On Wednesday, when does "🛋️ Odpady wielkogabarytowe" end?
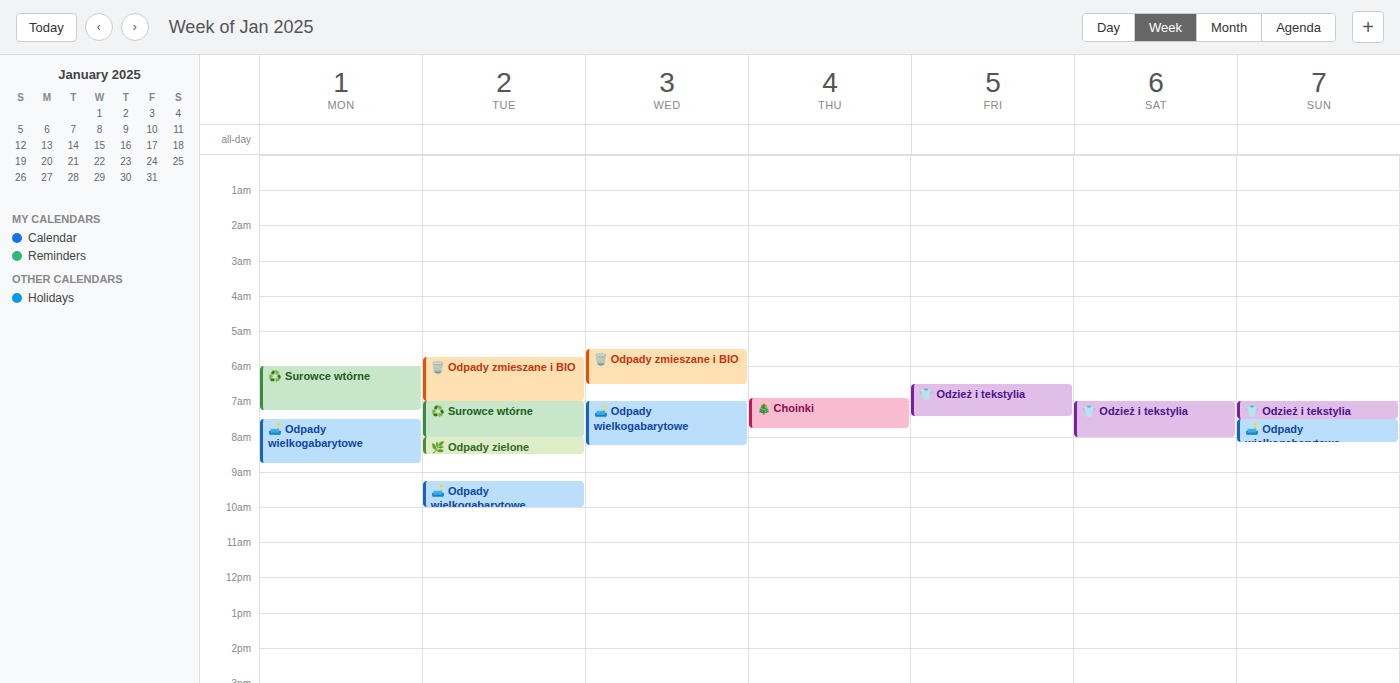
8:15 AM